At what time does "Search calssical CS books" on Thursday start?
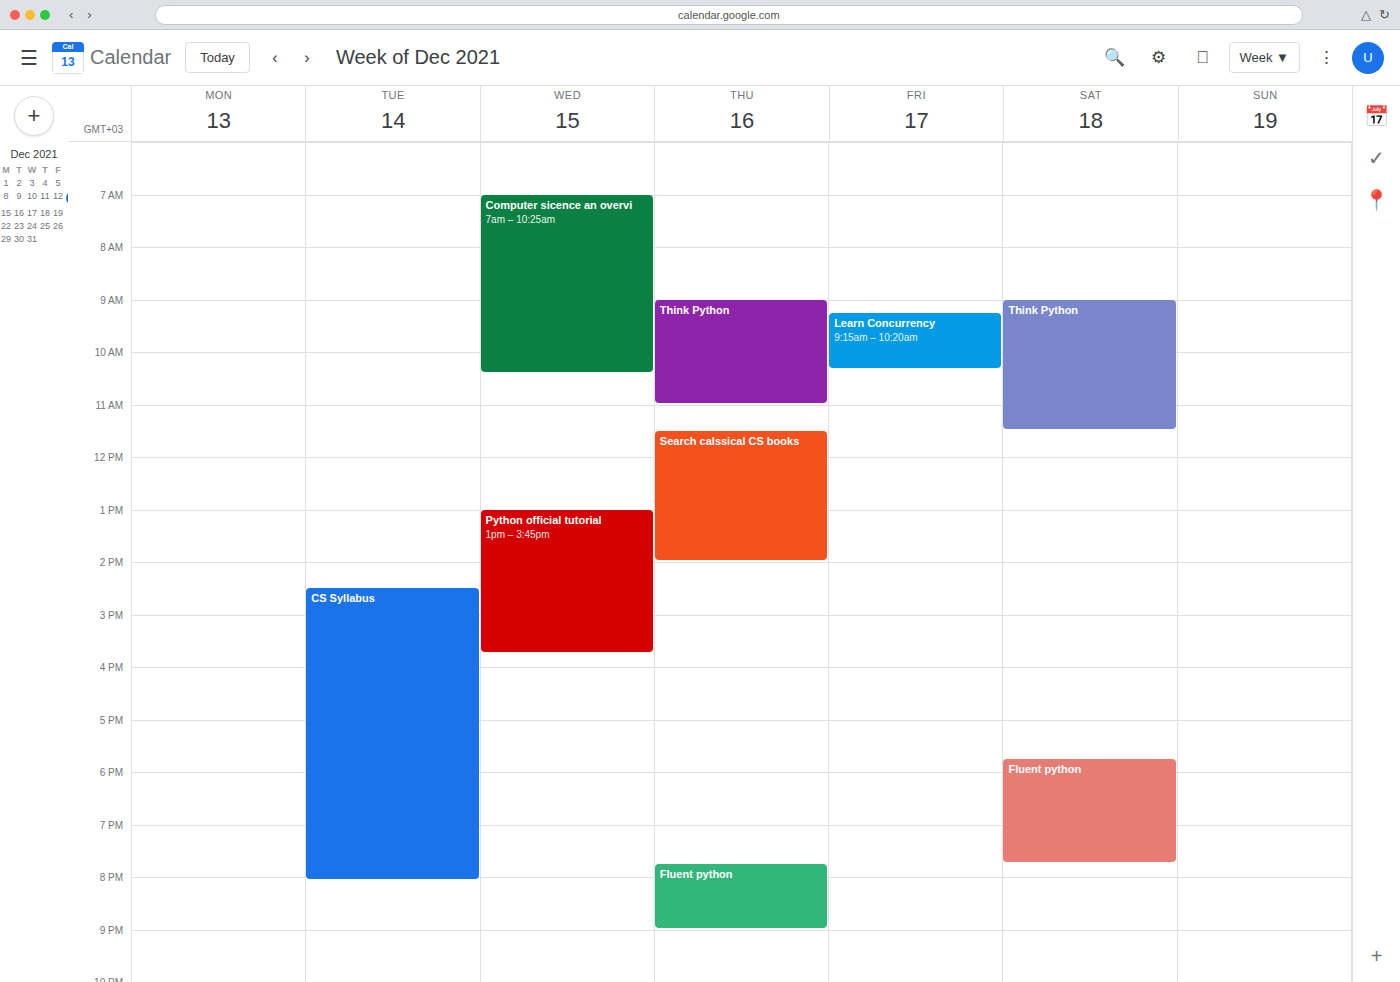
11:30 AM